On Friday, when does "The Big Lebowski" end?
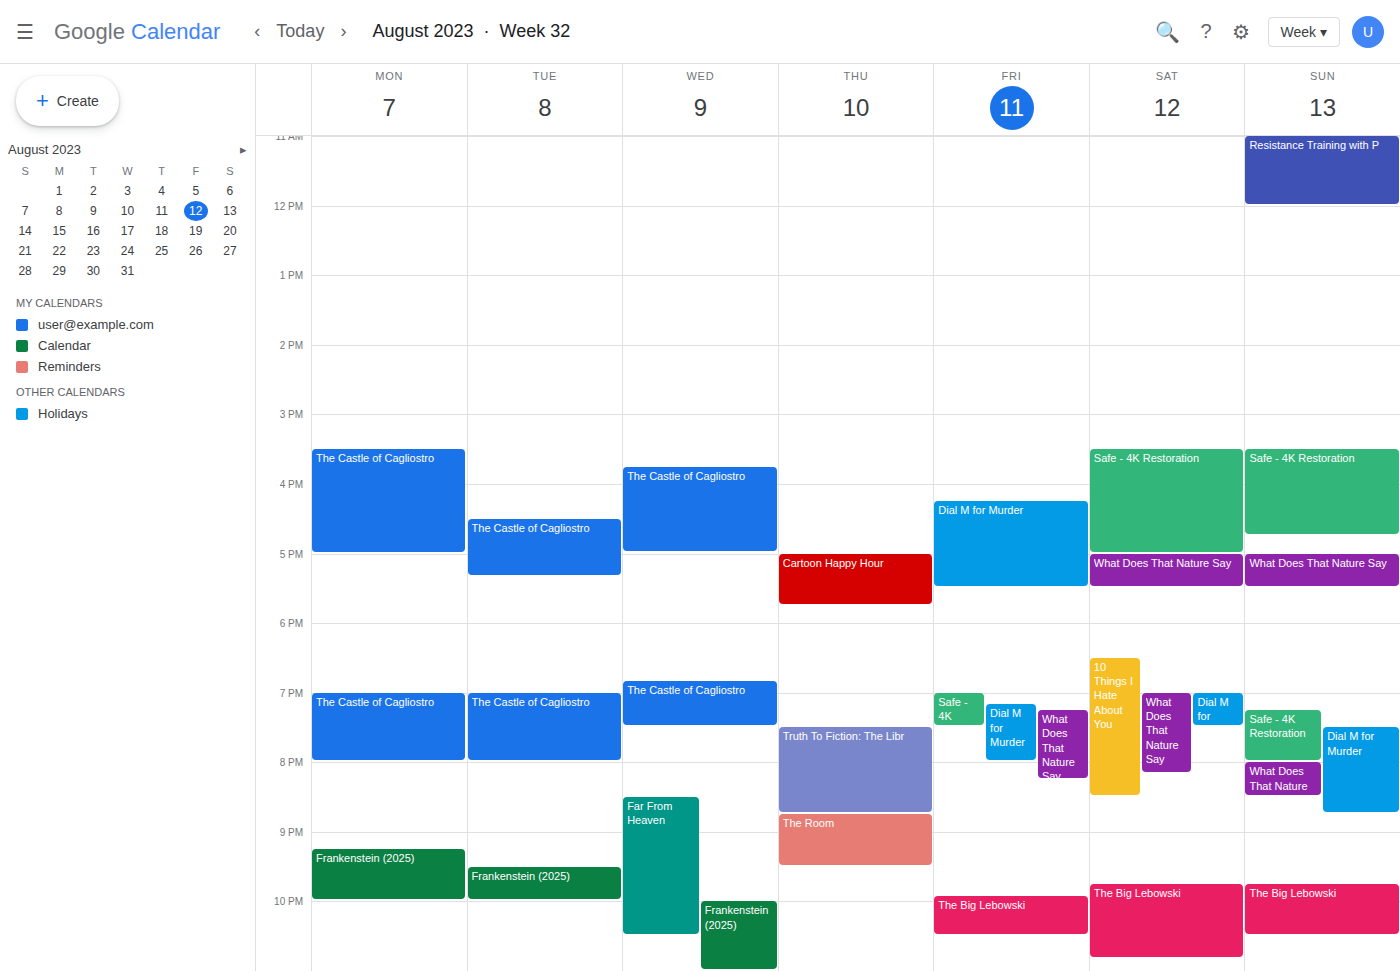
10:30 PM